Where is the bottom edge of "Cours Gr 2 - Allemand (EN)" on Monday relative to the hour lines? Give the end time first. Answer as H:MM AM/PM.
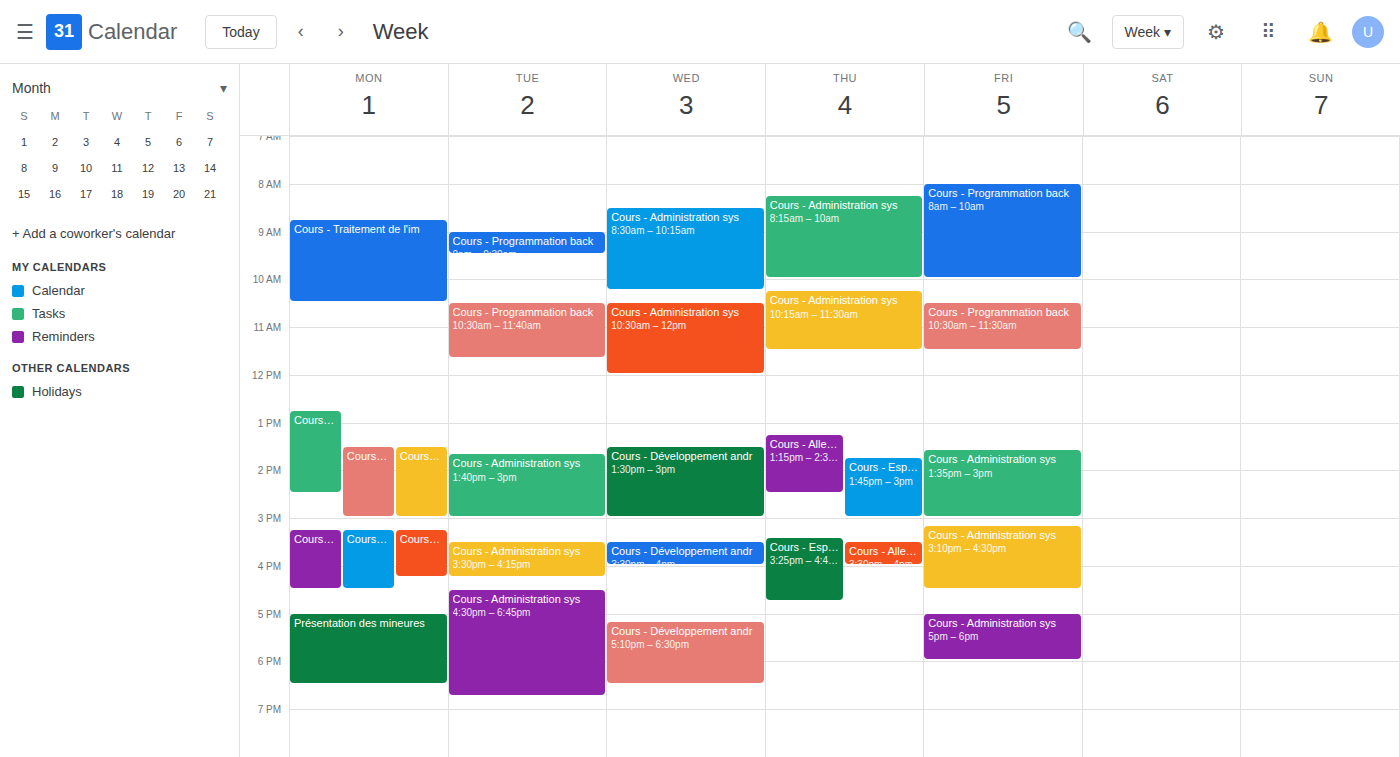
4:30 PM -- halfway between the 4 PM and 5 PM lines.